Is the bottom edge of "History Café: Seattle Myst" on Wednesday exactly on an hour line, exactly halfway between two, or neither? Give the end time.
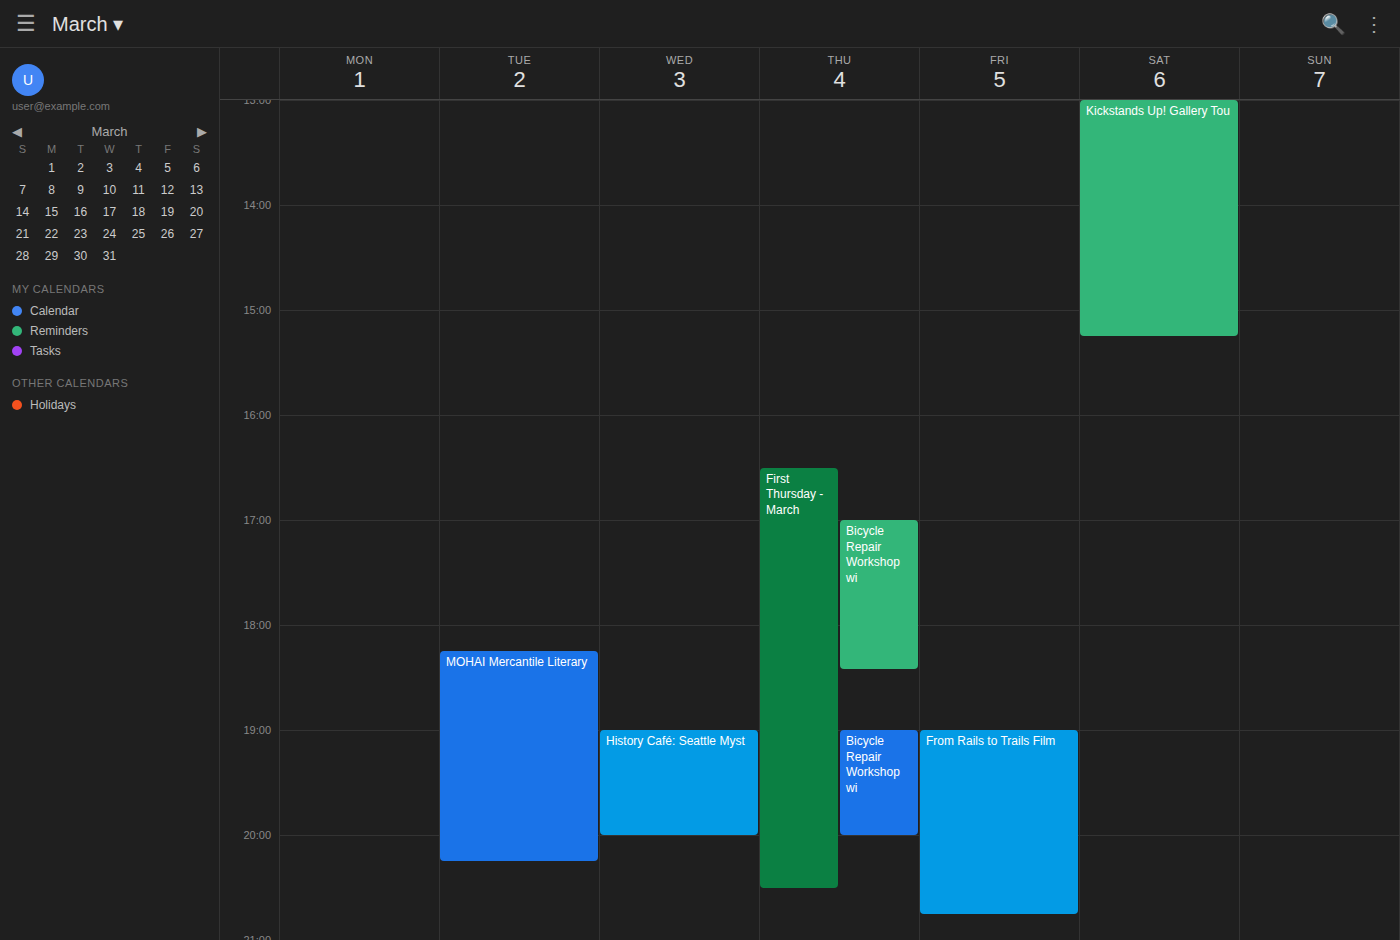
8:00 PM -- exactly on the 8 PM line.